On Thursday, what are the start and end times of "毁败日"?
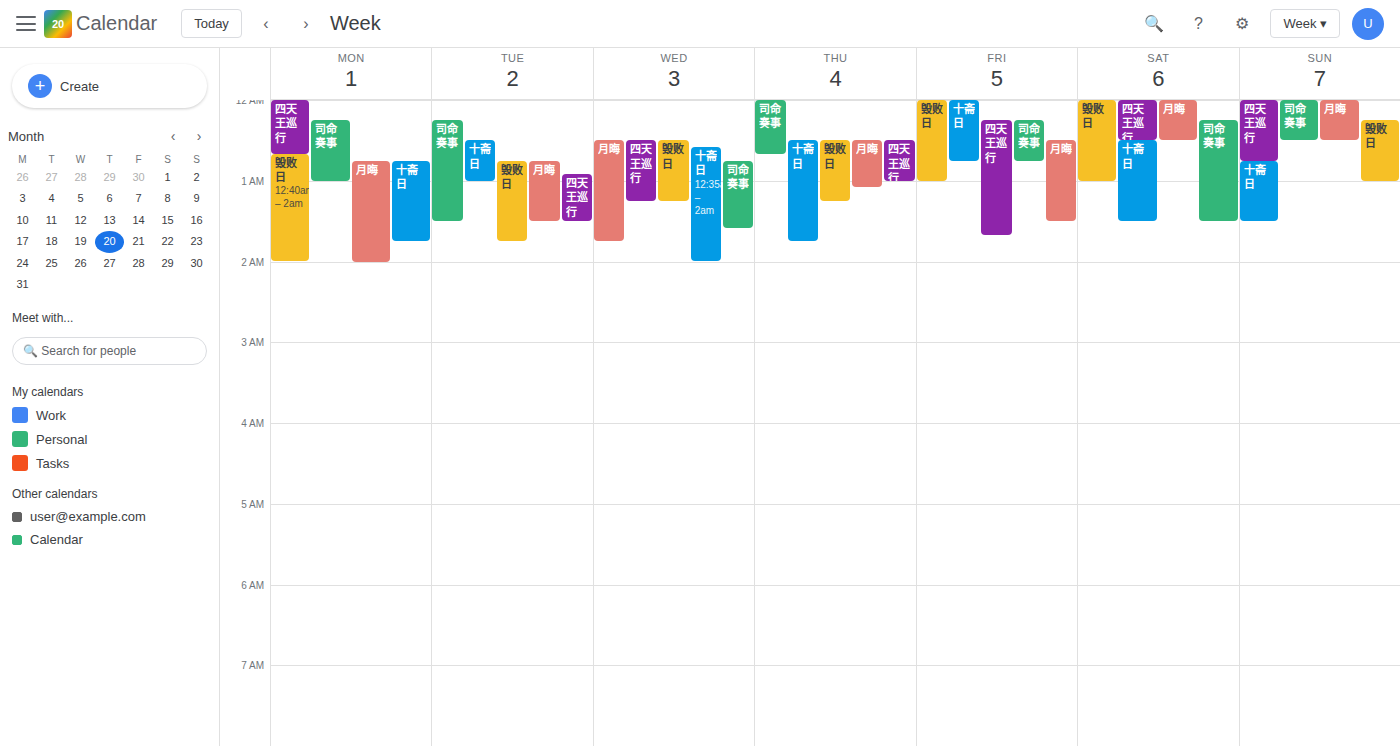
12:30 AM to 1:15 AM